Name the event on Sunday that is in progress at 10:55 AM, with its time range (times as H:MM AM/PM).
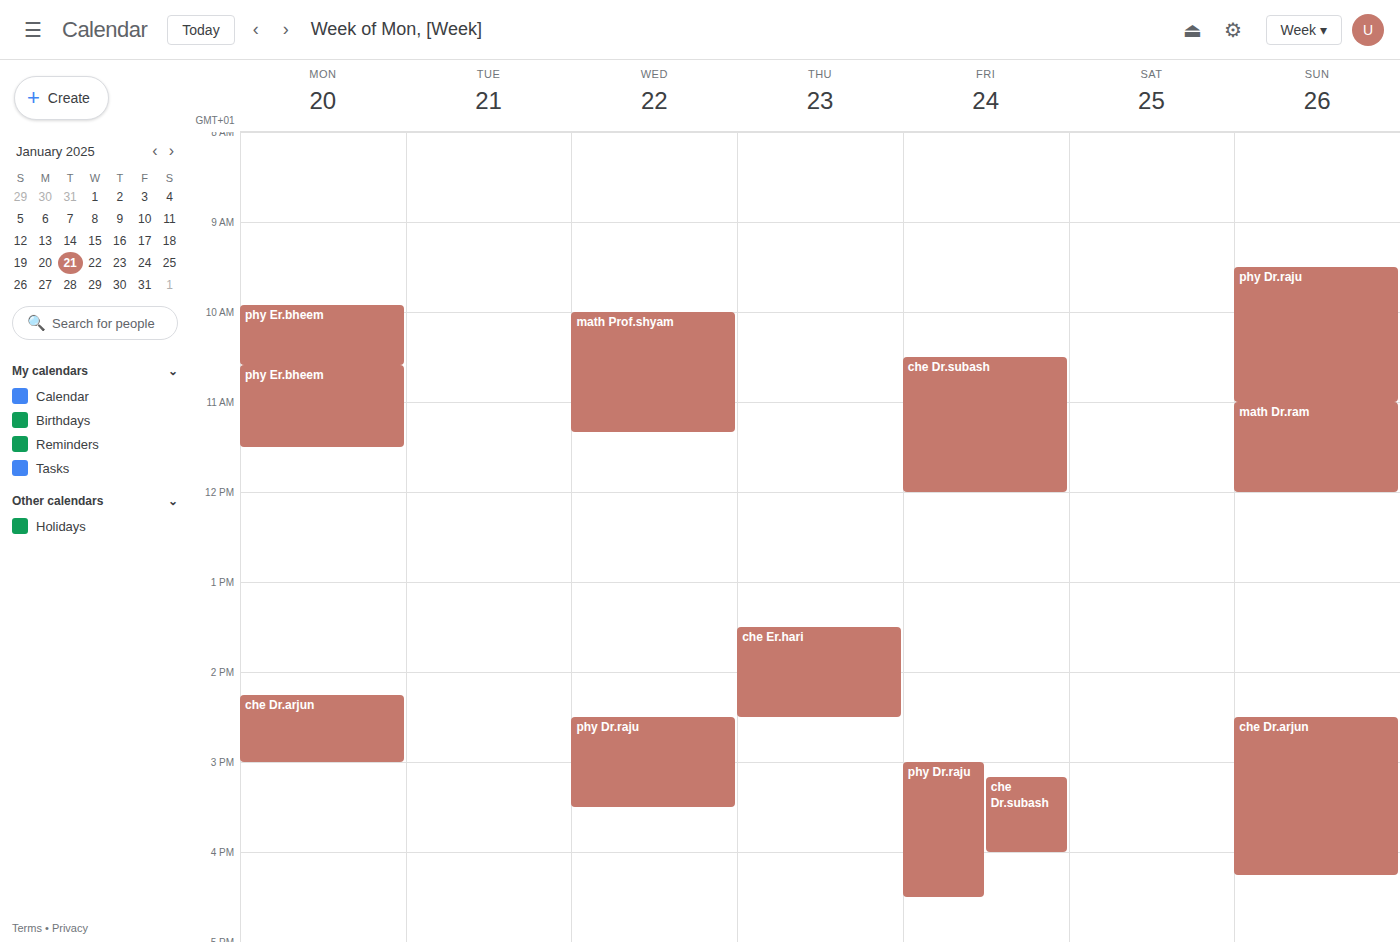
"phy Dr.raju", 9:30 AM to 11:00 AM